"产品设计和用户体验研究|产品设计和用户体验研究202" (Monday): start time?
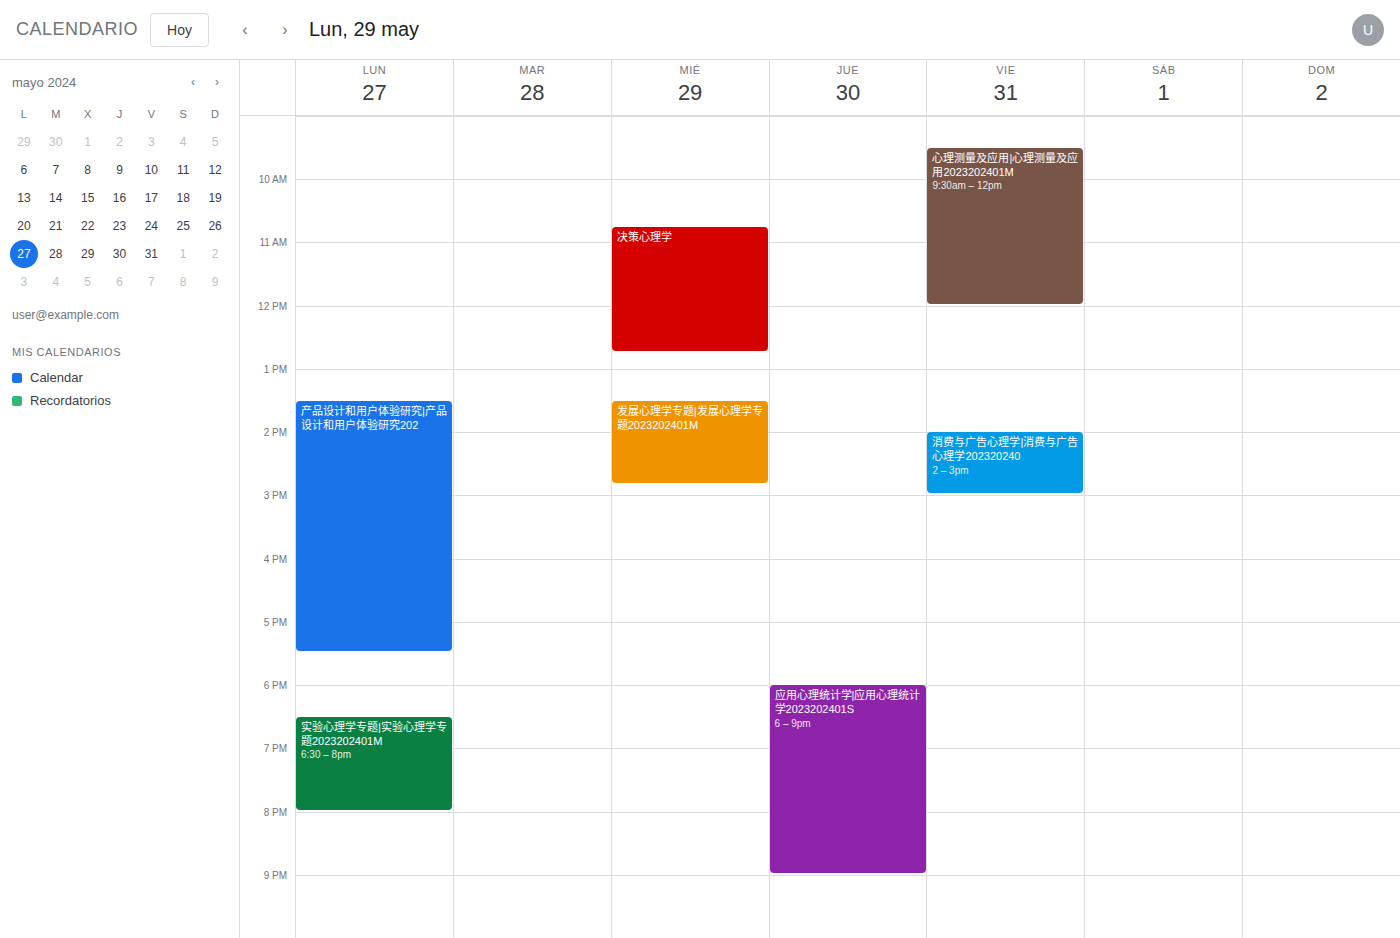
1:30 PM